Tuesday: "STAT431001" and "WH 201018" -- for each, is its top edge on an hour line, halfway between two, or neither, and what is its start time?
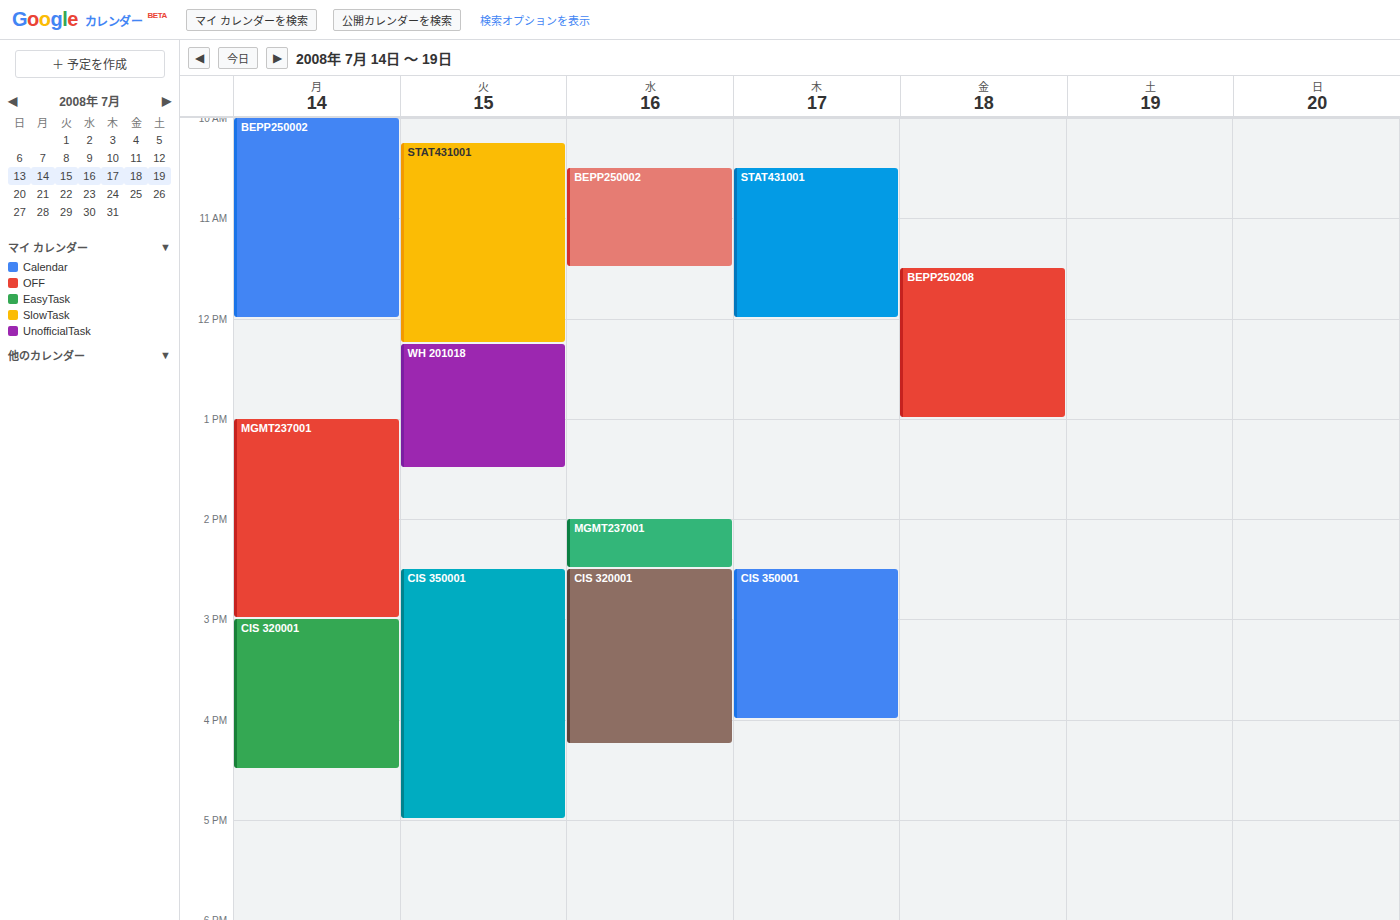
"STAT431001": 10:15 AM, neither: a quarter of the way from the 10 AM line to the 11 AM line. "WH 201018": 12:15 PM, neither: a quarter of the way from the 12 PM line to the 1 PM line.